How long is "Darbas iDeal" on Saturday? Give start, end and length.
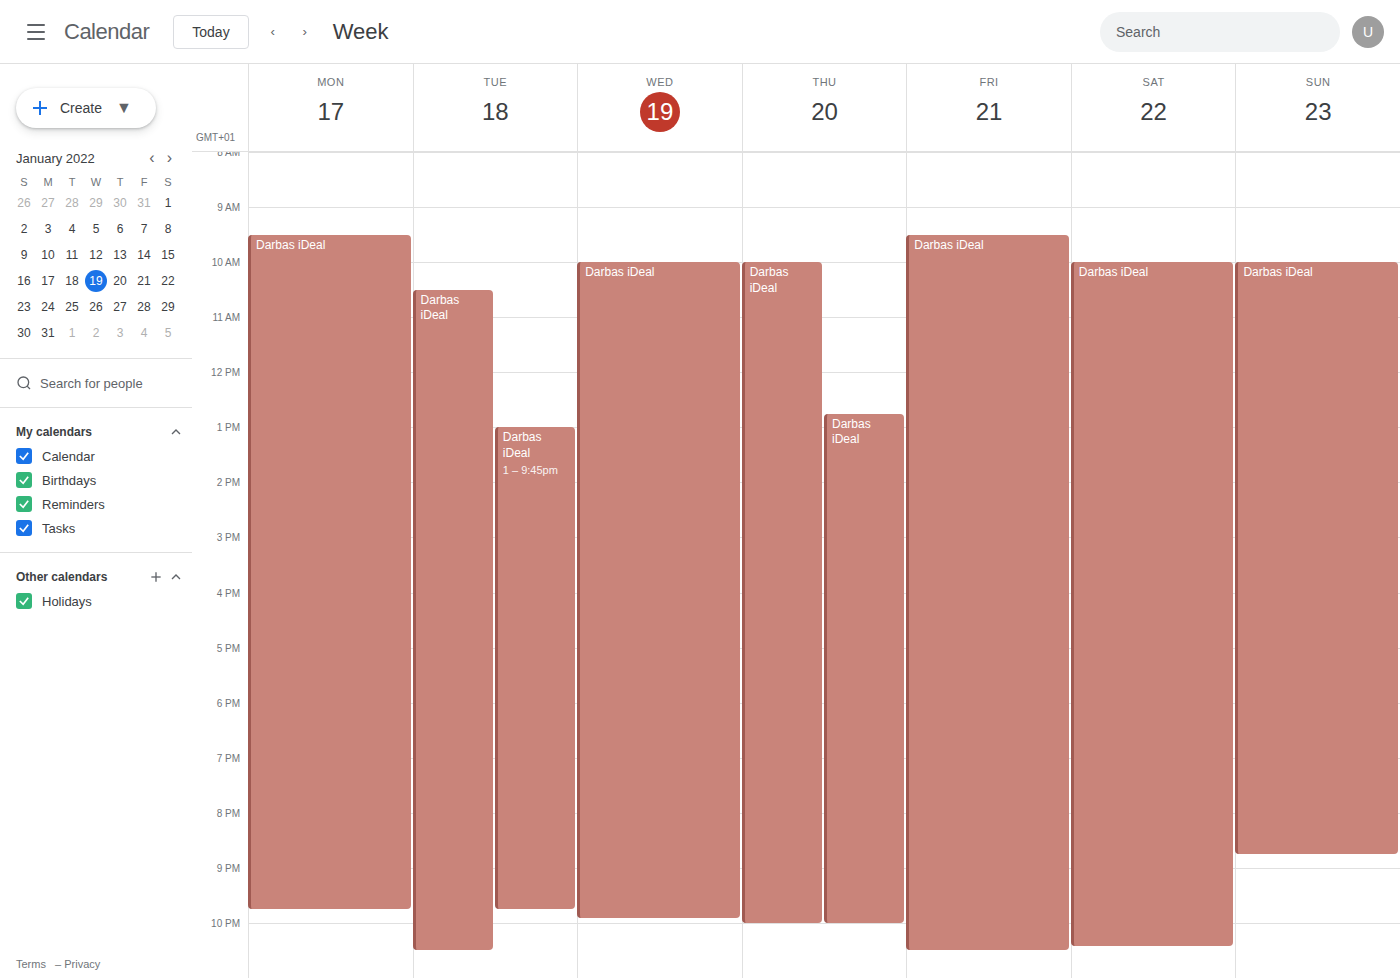
10:00 AM to 10:25 PM, 12 hours 25 minutes